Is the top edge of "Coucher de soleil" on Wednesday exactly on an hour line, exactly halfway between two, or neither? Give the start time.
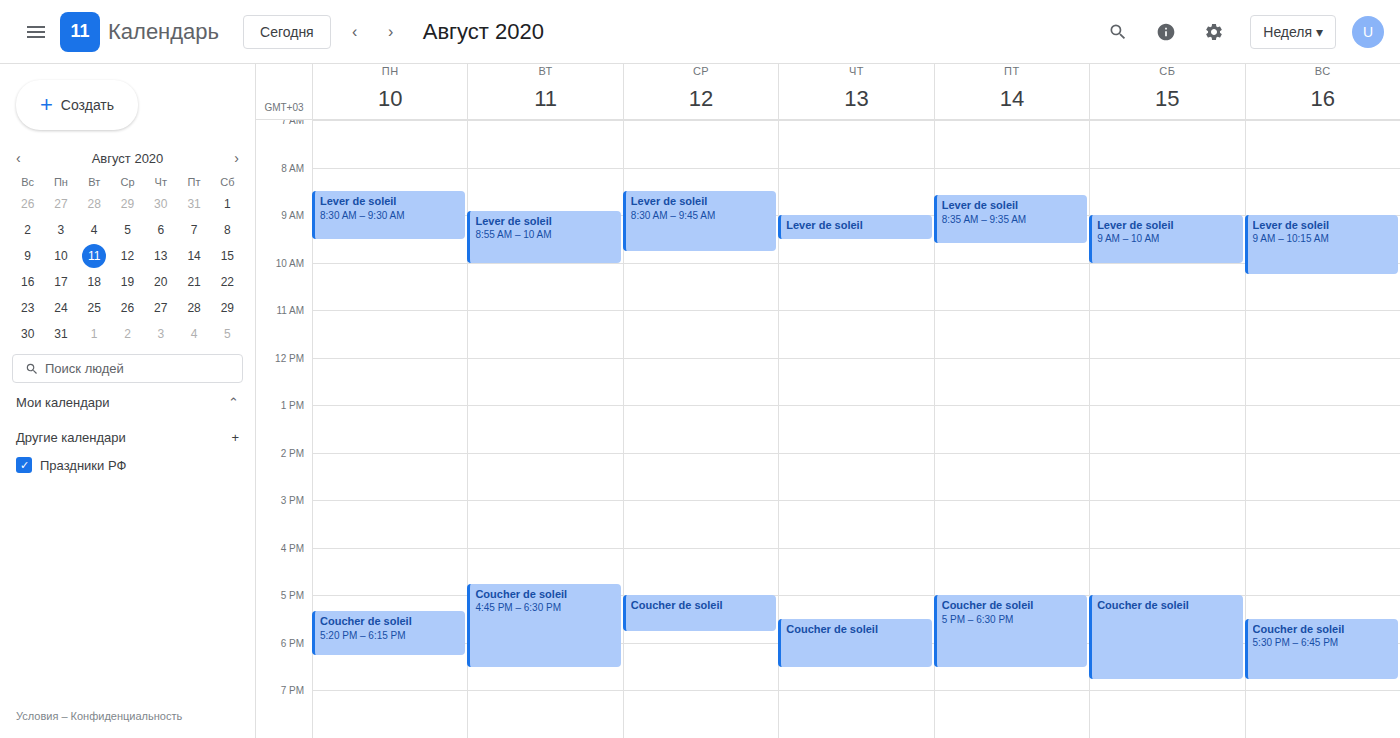
5:00 PM -- exactly on the 5 PM line.